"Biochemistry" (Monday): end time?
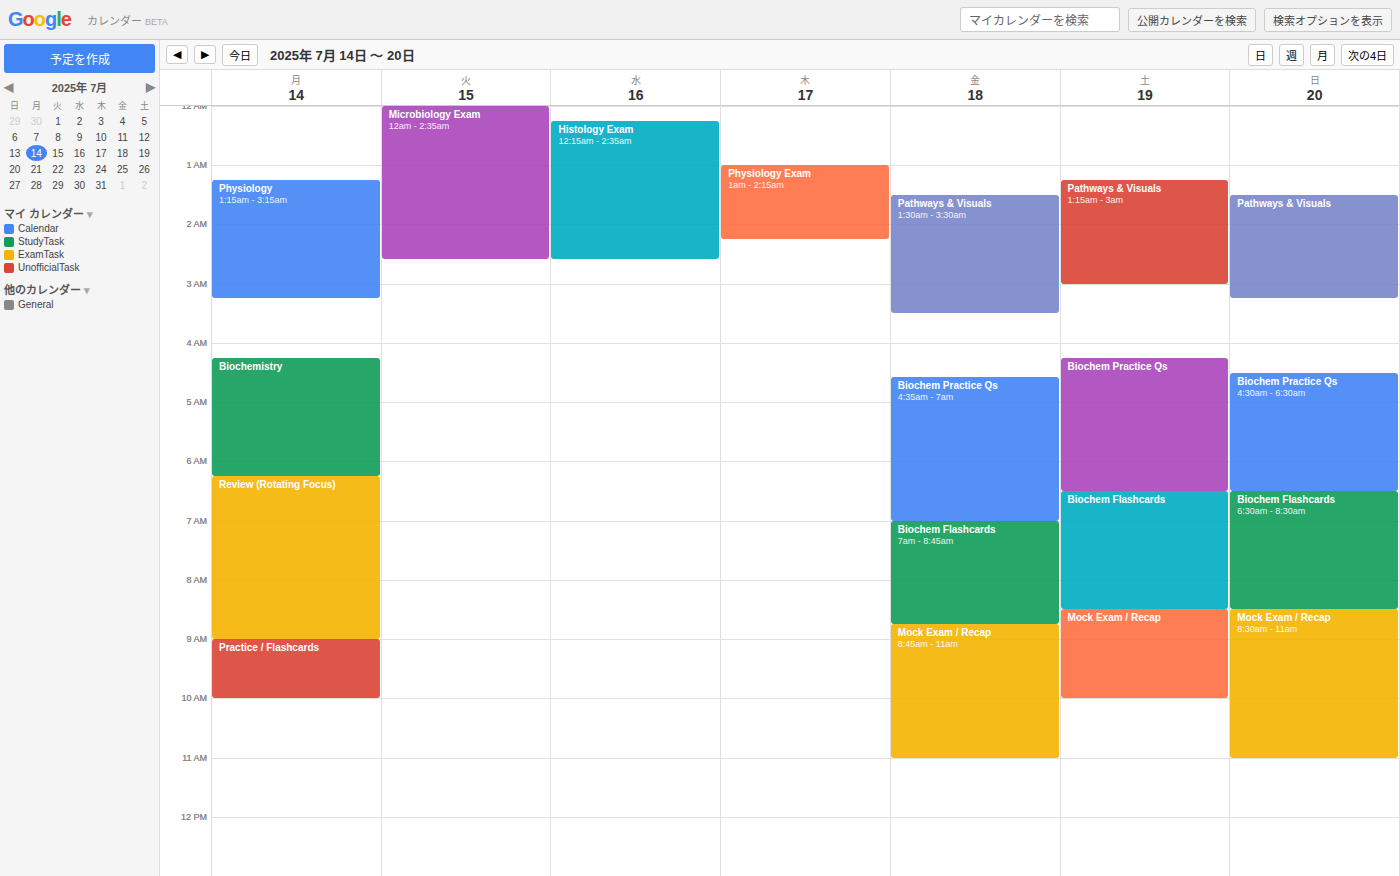
6:15 AM